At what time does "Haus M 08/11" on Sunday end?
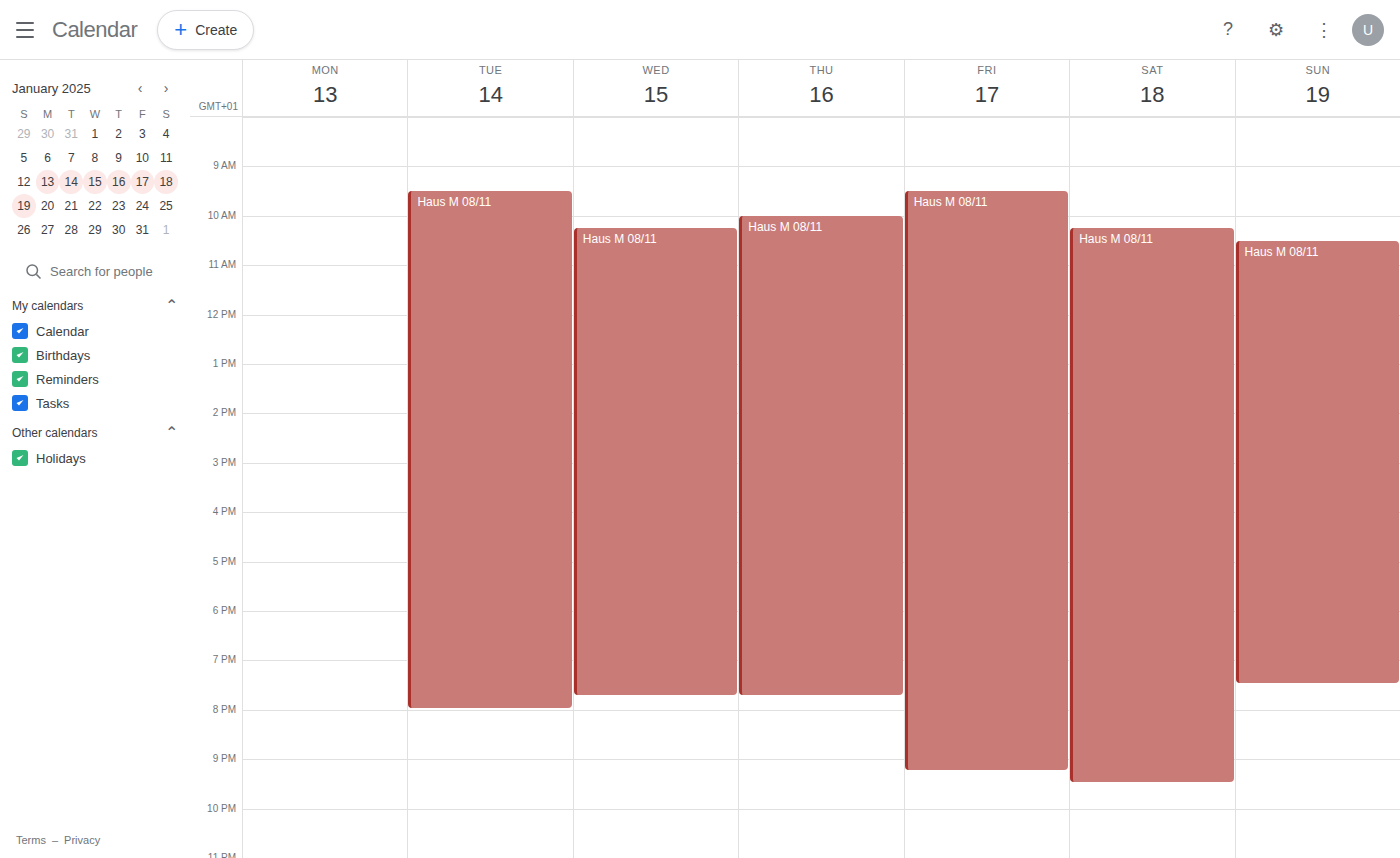
7:30 PM